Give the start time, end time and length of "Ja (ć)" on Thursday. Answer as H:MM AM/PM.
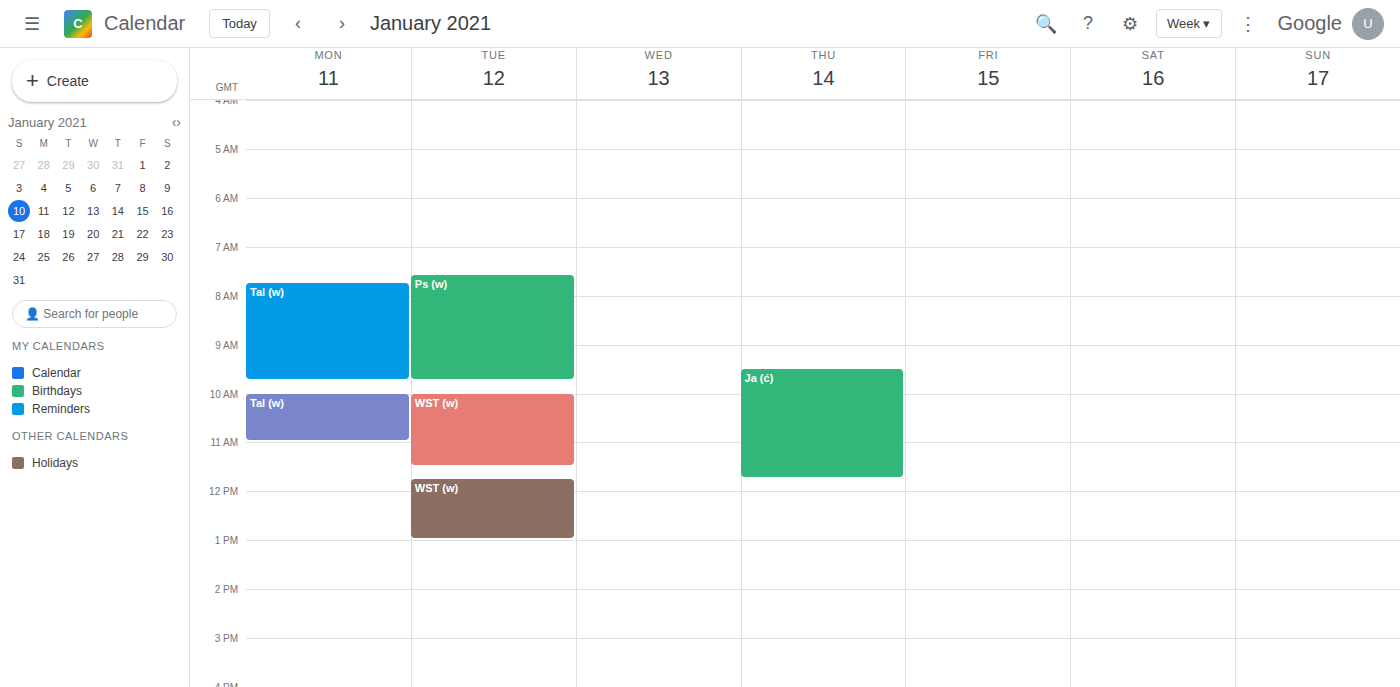
9:30 AM to 11:45 AM, 2 hours 15 minutes